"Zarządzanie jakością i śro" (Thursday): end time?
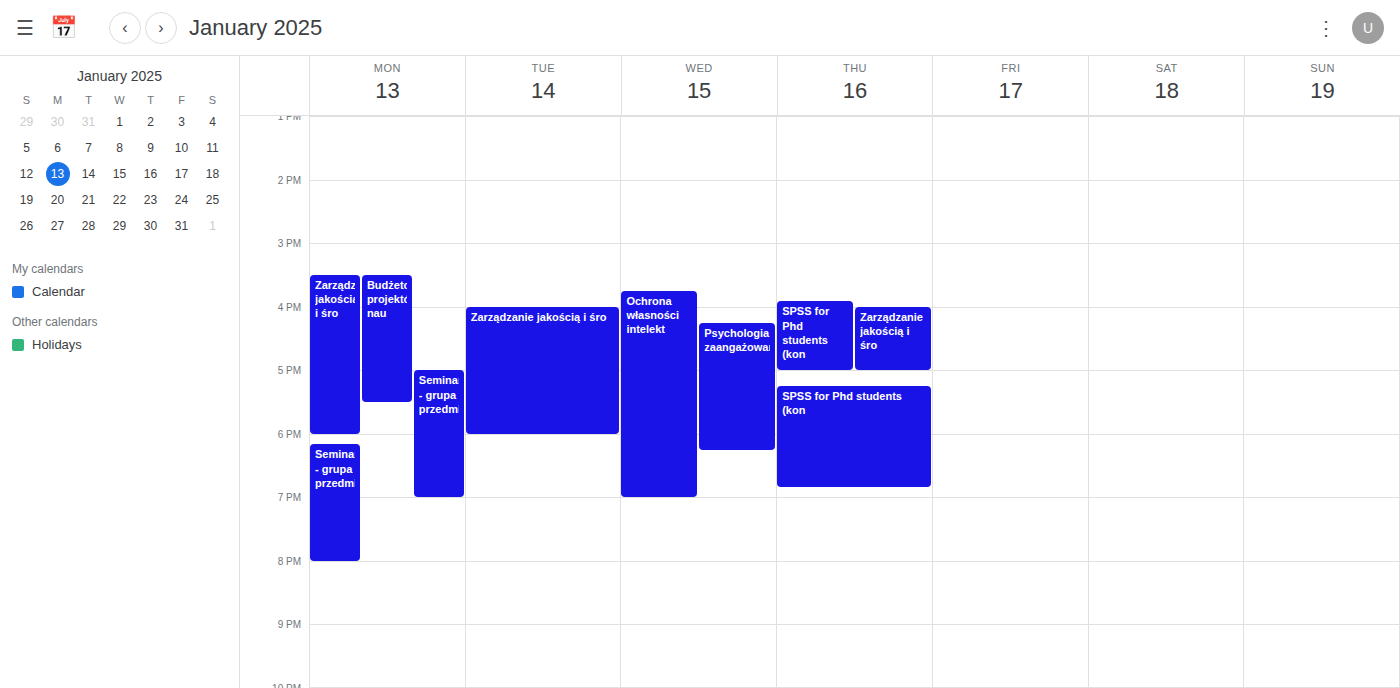
5:00 PM